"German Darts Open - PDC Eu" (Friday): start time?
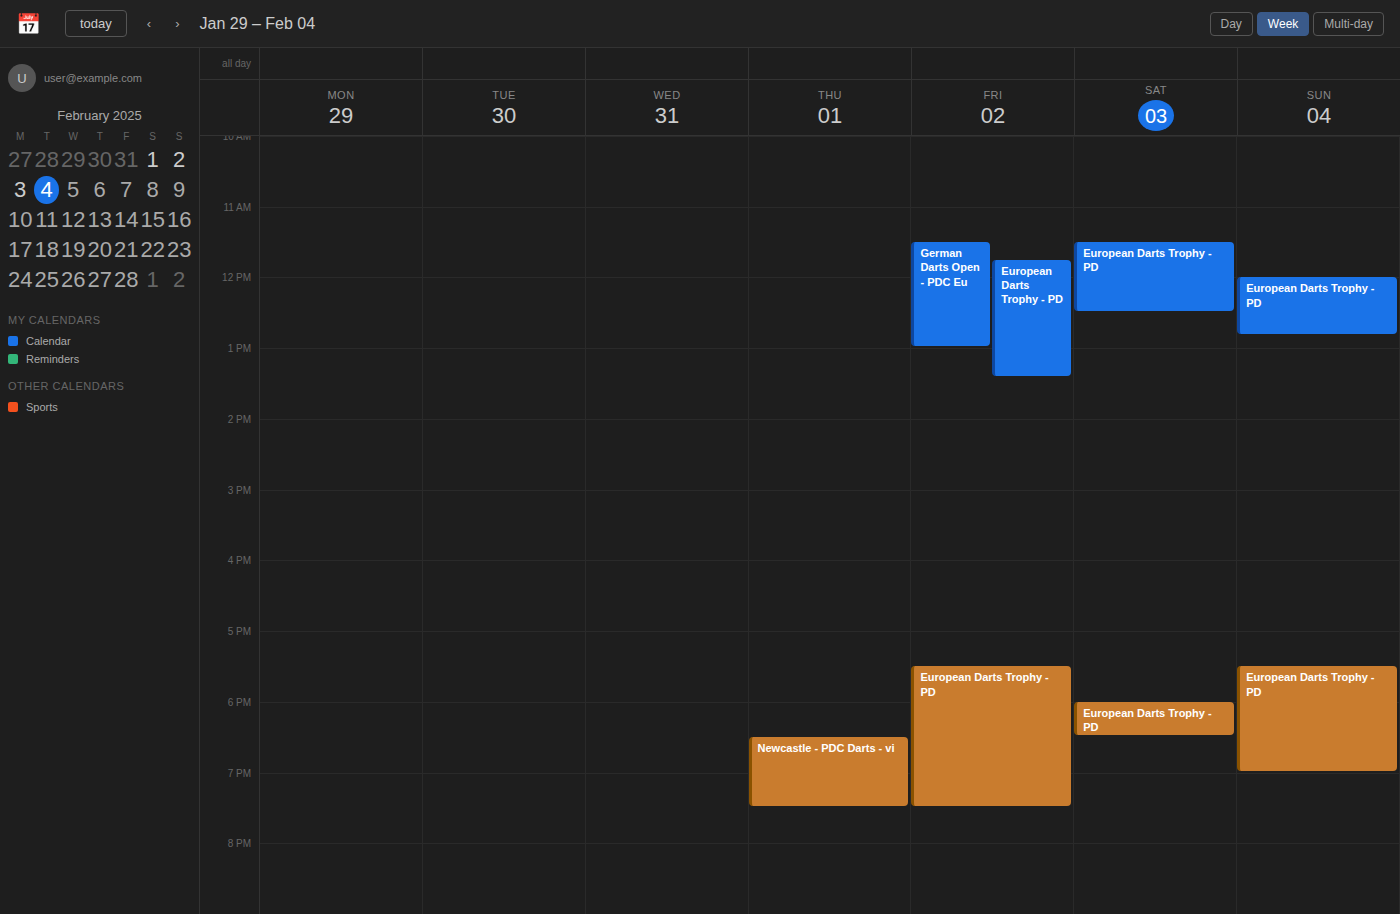
11:30 AM